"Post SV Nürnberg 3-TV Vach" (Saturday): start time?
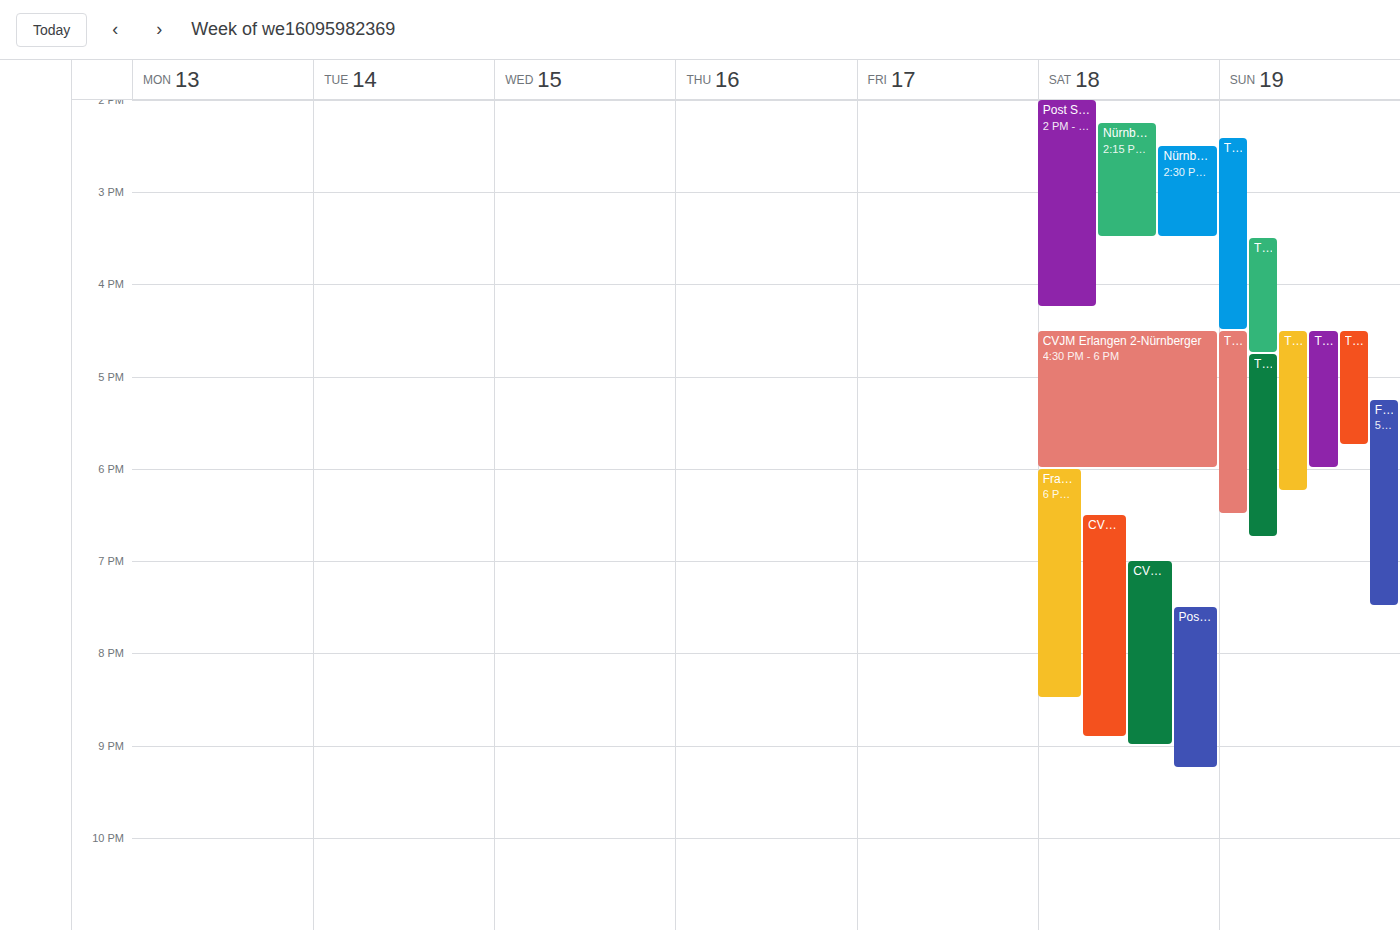
7:30 PM